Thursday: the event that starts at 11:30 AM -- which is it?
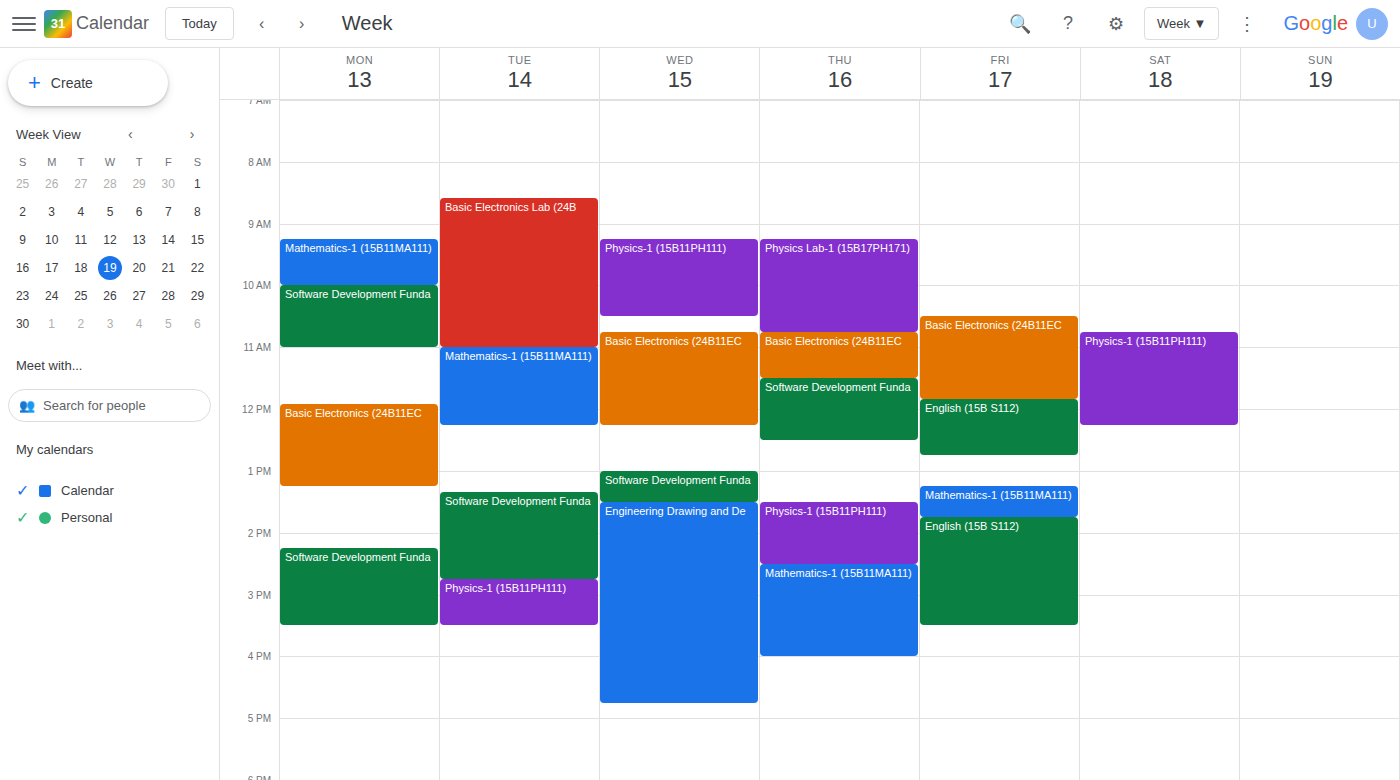
"Software Development Funda"